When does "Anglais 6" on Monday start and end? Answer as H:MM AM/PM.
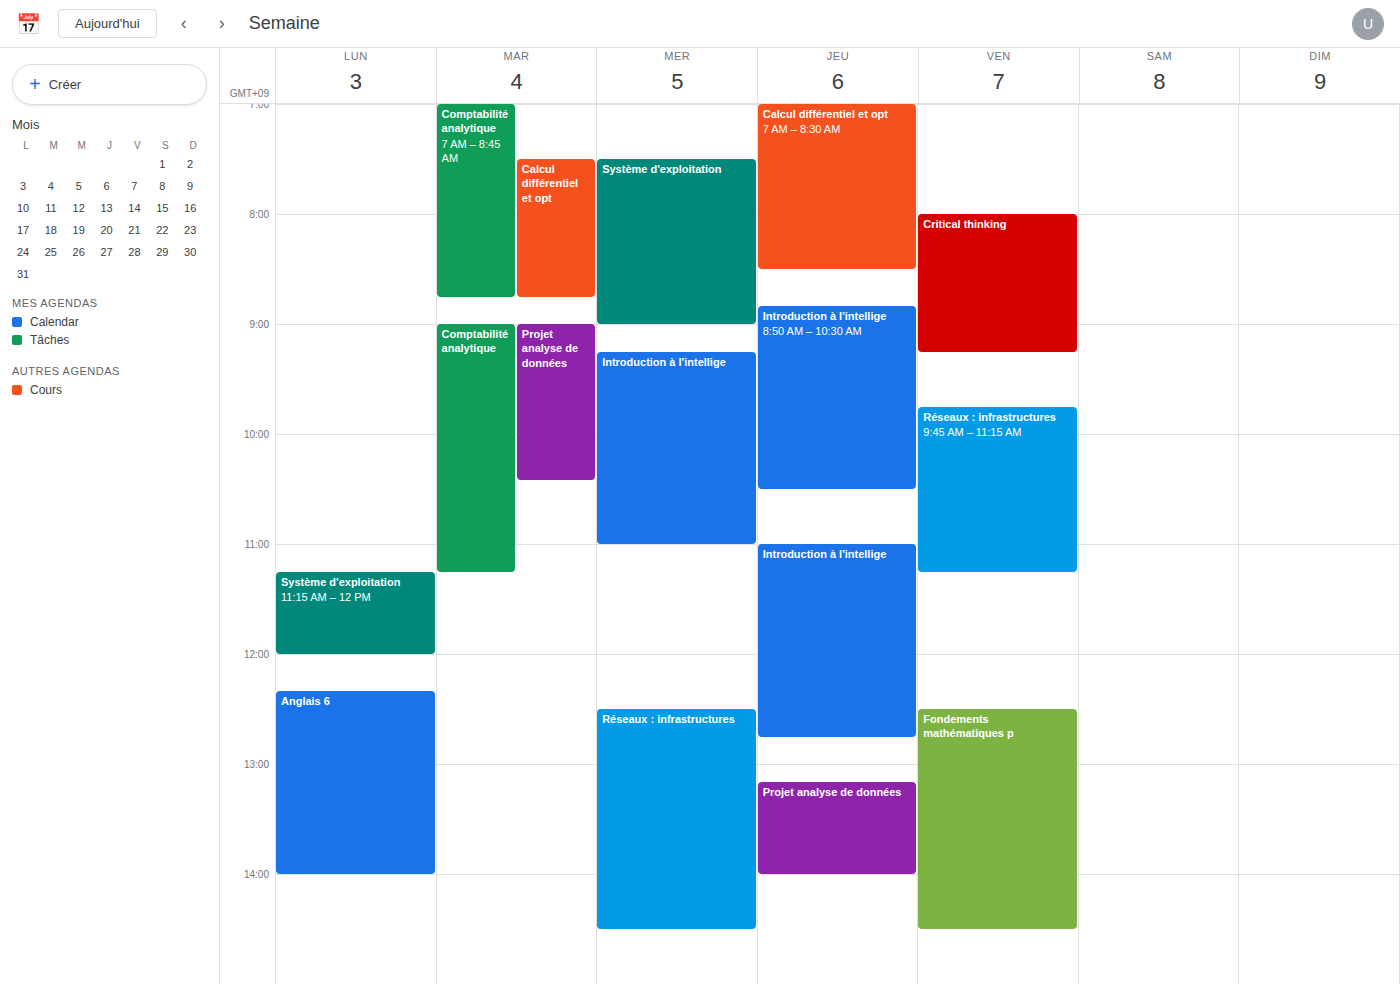
12:20 PM to 2:00 PM